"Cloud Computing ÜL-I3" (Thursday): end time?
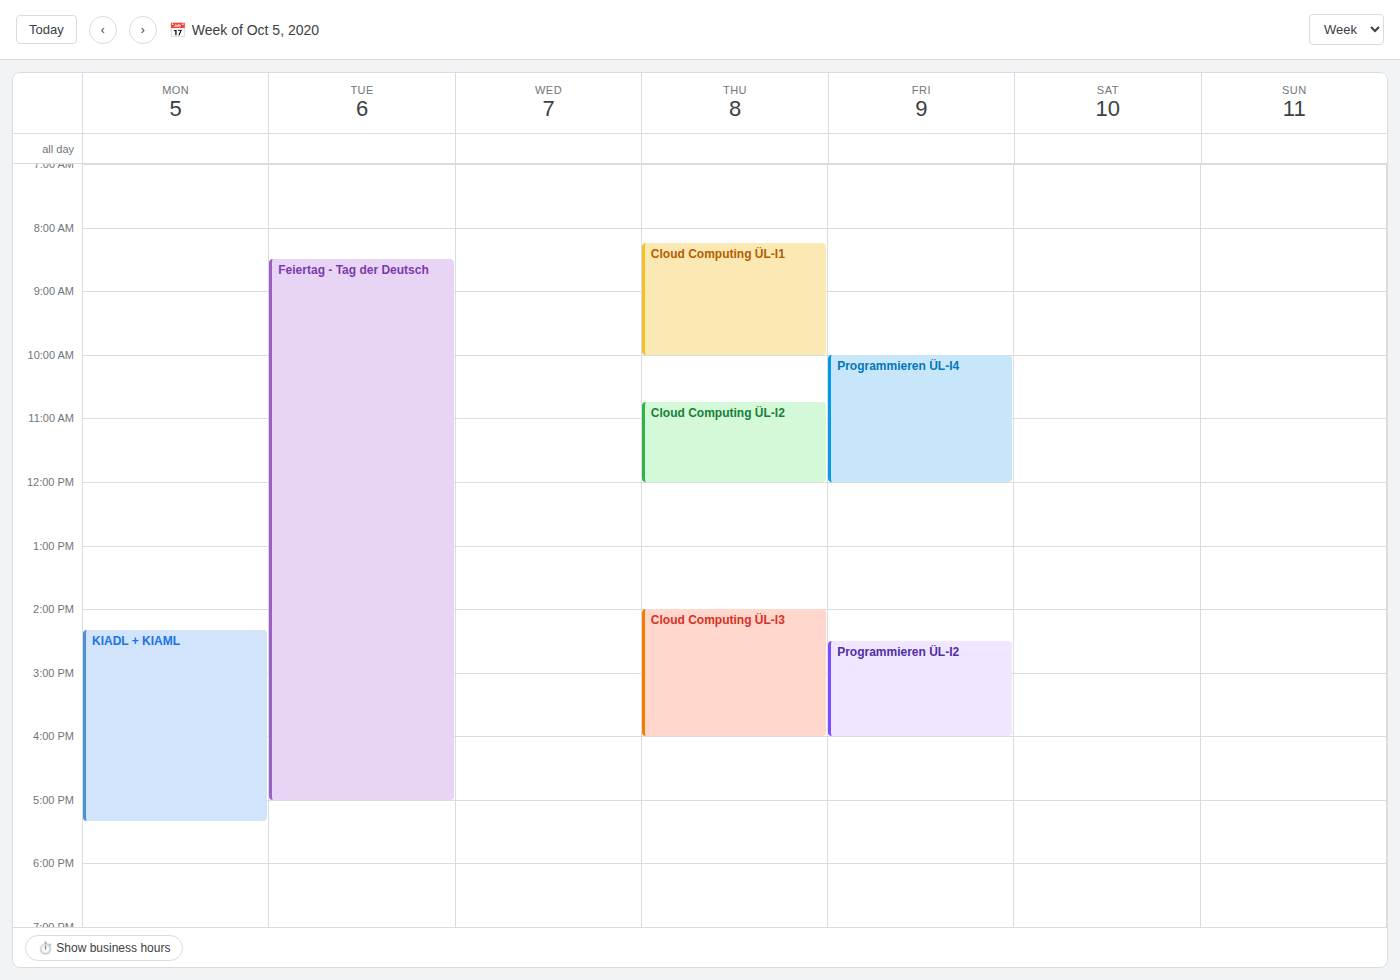
16:00